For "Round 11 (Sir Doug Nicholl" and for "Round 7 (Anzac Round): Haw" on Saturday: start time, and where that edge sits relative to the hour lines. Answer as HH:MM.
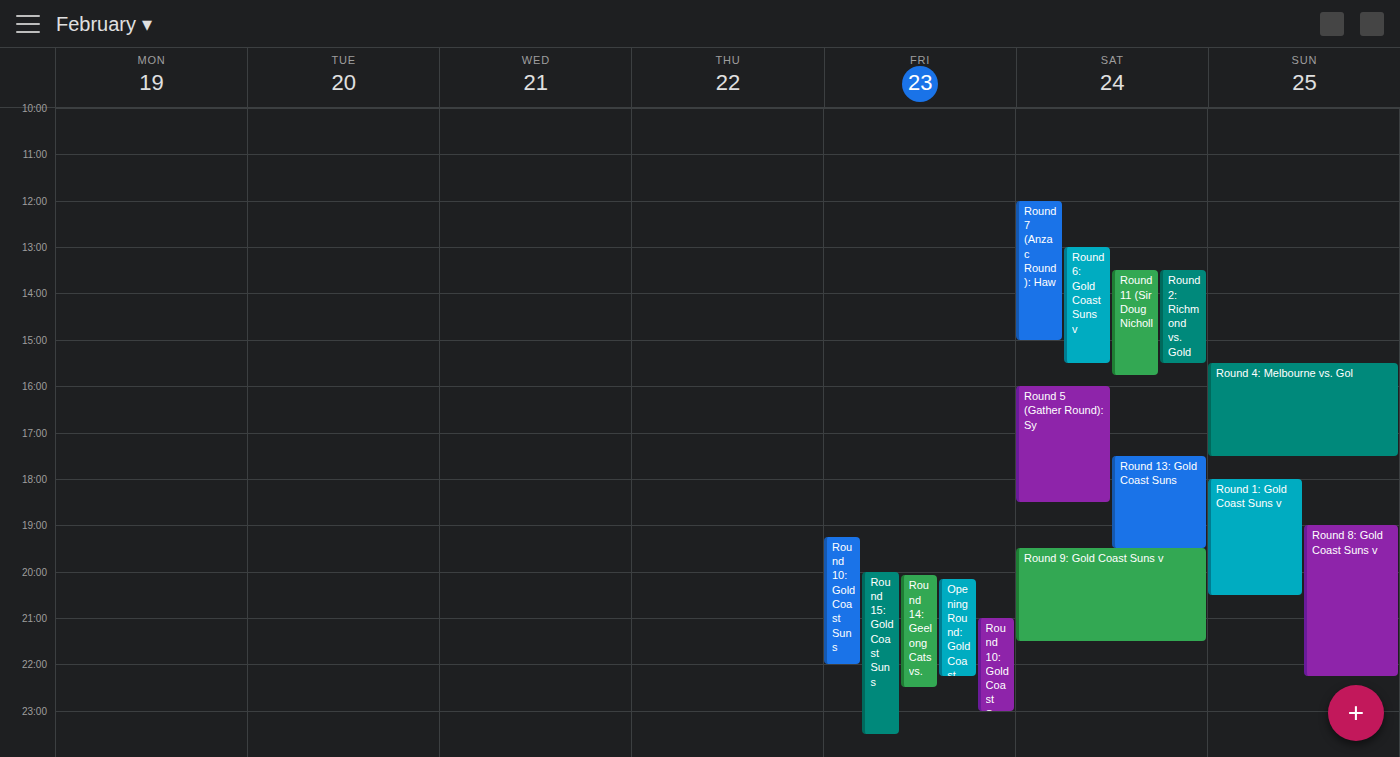
"Round 11 (Sir Doug Nicholl": 13:30, halfway between the 13:00 and 14:00 lines. "Round 7 (Anzac Round): Haw": 12:00, exactly on the 12:00 line.